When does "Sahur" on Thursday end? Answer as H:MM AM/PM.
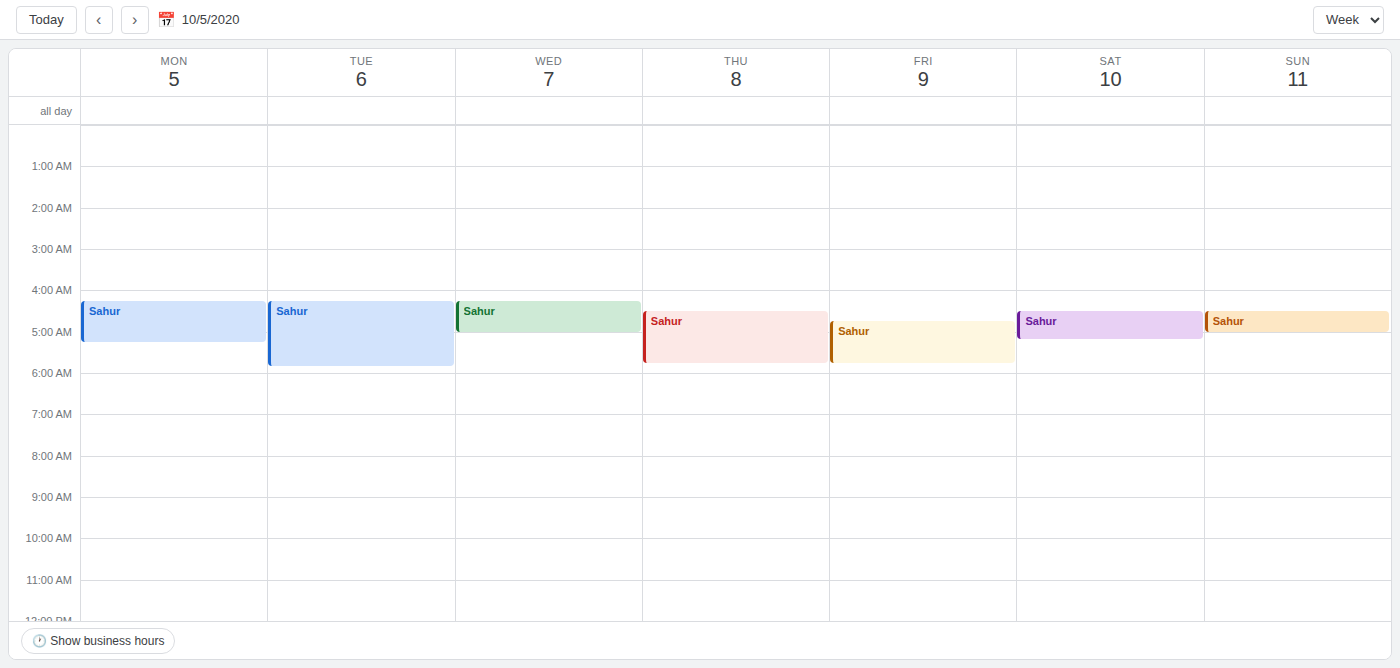
5:45 AM